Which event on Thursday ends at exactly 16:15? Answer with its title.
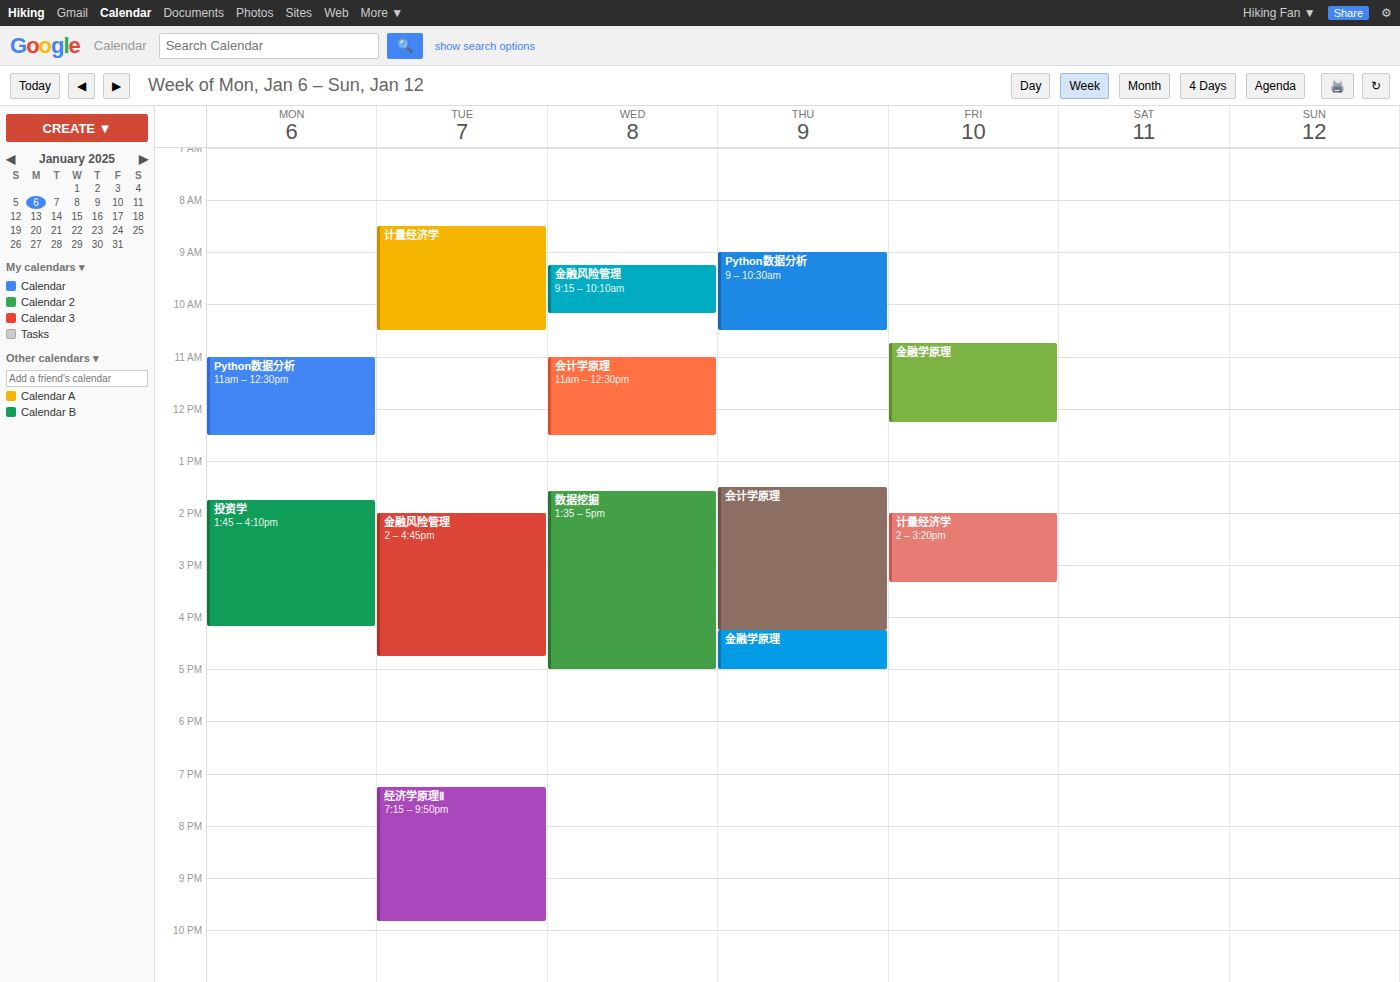
"会计学原理"